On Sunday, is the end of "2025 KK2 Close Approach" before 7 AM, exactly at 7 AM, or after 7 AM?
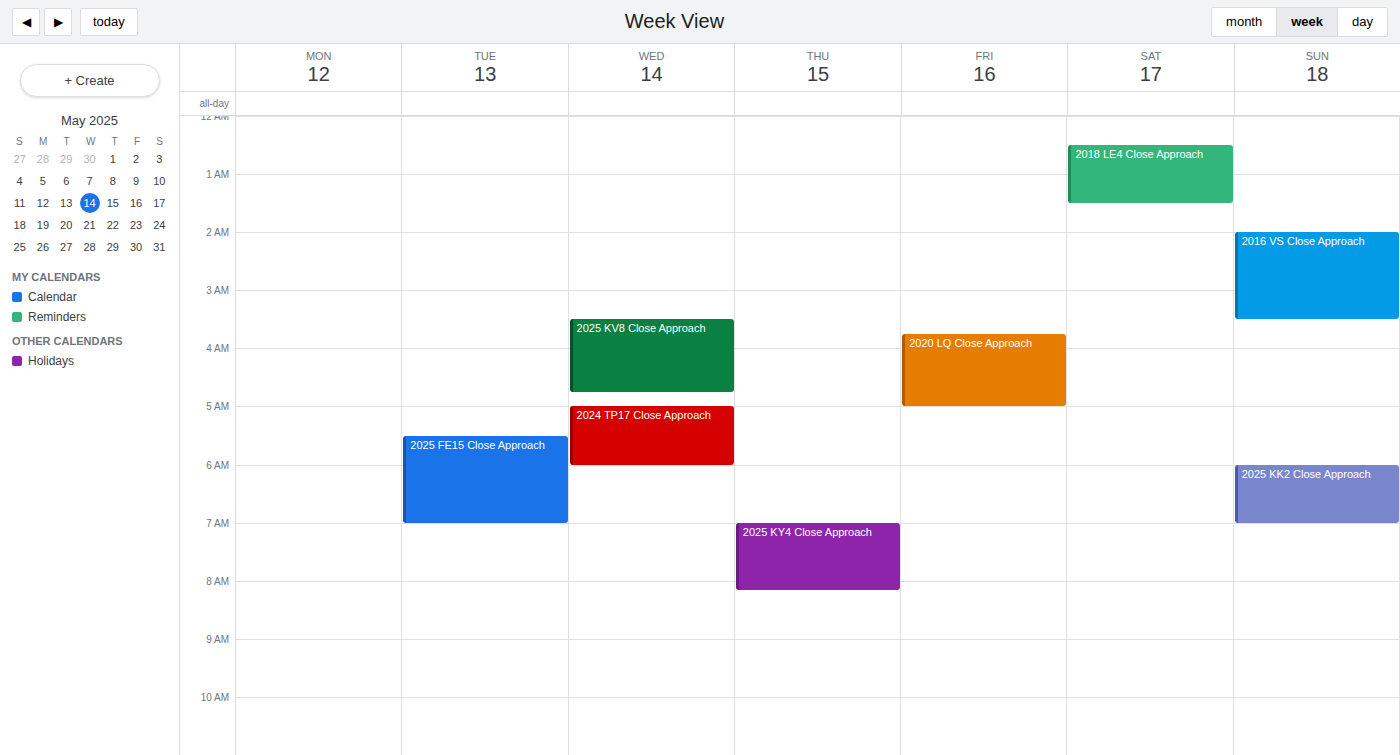
7:00 AM -- exactly at 7 AM, on the 7 AM line.